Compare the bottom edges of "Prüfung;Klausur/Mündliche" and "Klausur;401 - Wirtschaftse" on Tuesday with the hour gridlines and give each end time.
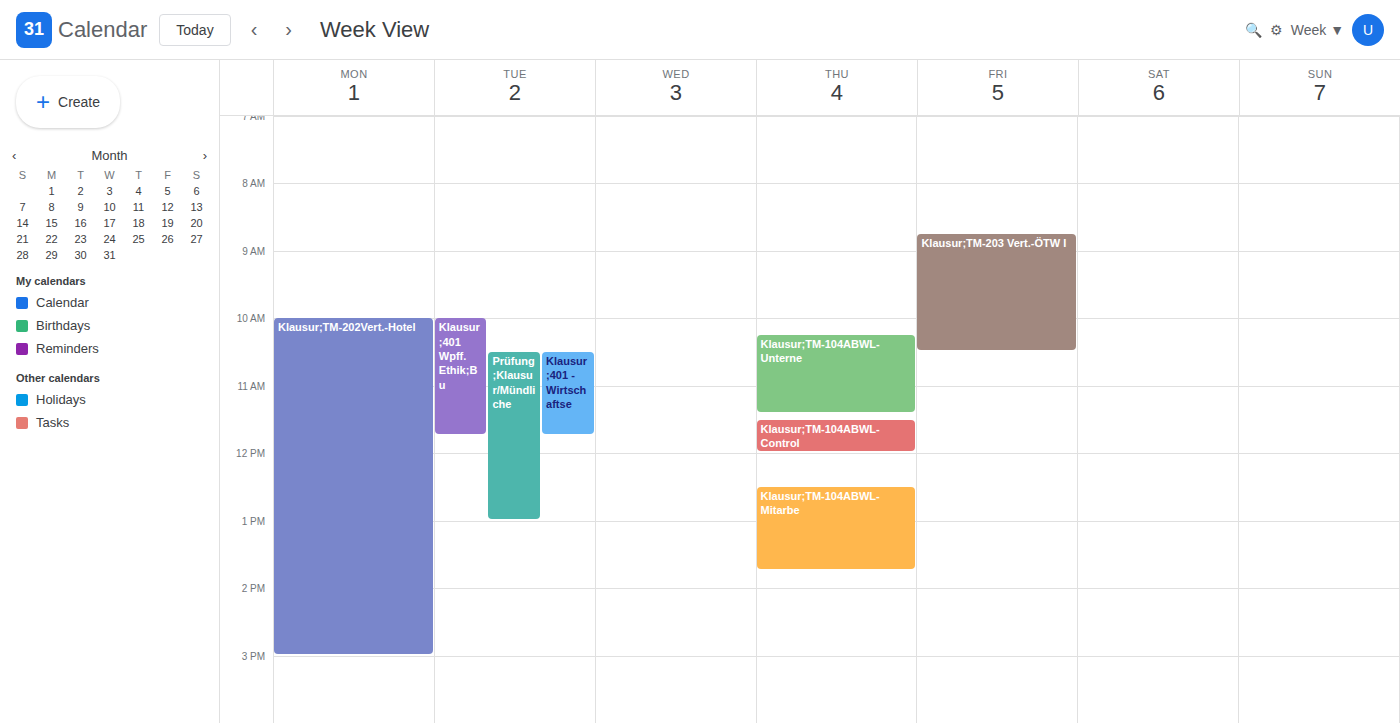
"Prüfung;Klausur/Mündliche": 1:00 PM, exactly on the 1 PM line. "Klausur;401 - Wirtschaftse": 11:45 AM, neither: three quarters of the way from the 11 AM line to the 12 PM line.